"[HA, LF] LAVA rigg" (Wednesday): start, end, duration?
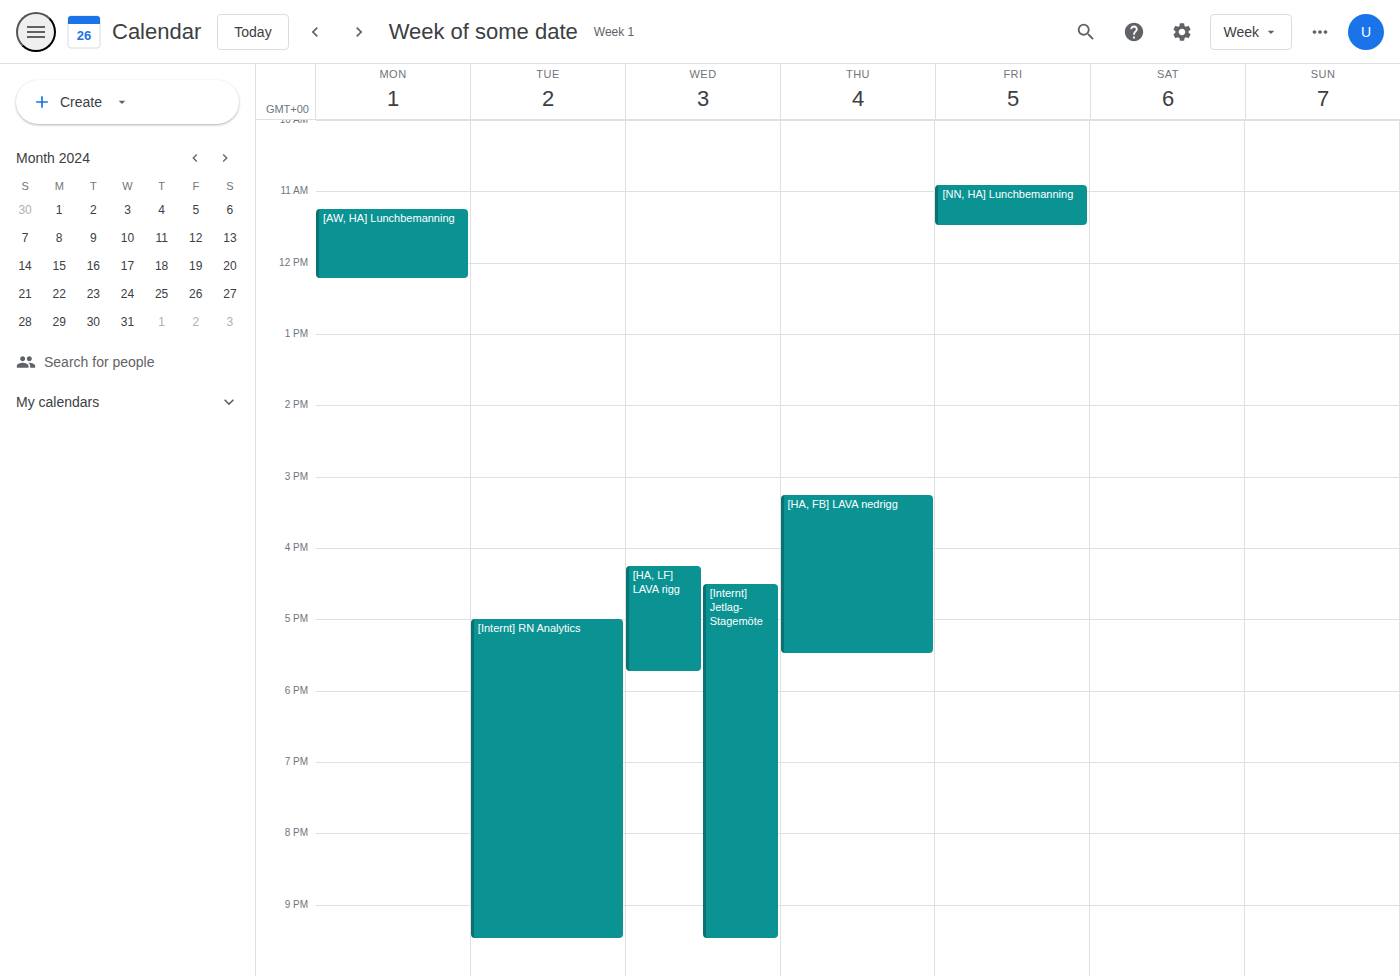
4:15 PM to 5:45 PM, 1 hour 30 minutes